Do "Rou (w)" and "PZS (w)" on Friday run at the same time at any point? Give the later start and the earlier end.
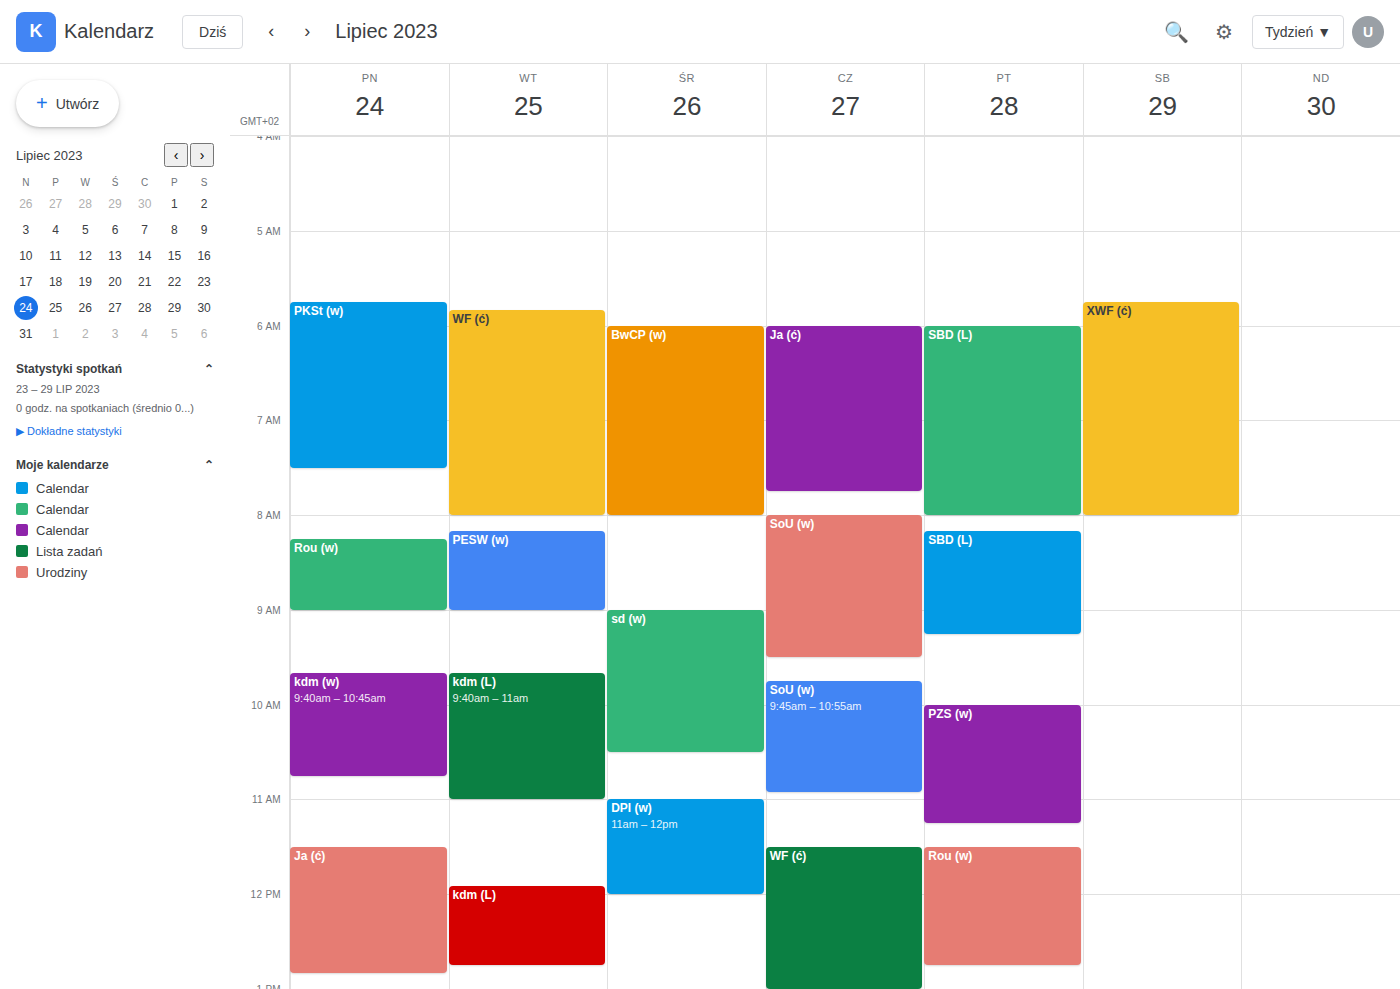
"PZS (w)" ends at 11:15 AM and "Rou (w)" starts at 11:30 AM -- no overlap.